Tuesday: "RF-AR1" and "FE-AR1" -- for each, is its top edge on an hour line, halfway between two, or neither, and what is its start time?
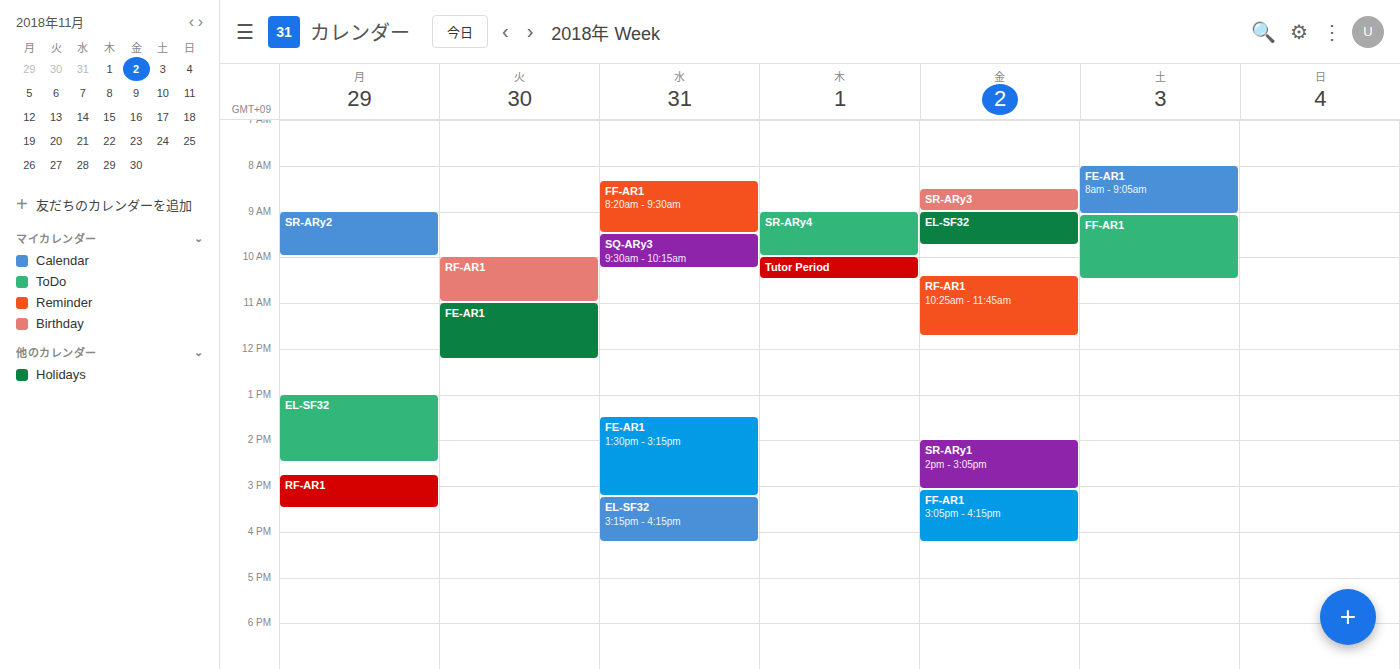
"RF-AR1": 10:00 AM, exactly on the 10 AM line. "FE-AR1": 11:00 AM, exactly on the 11 AM line.